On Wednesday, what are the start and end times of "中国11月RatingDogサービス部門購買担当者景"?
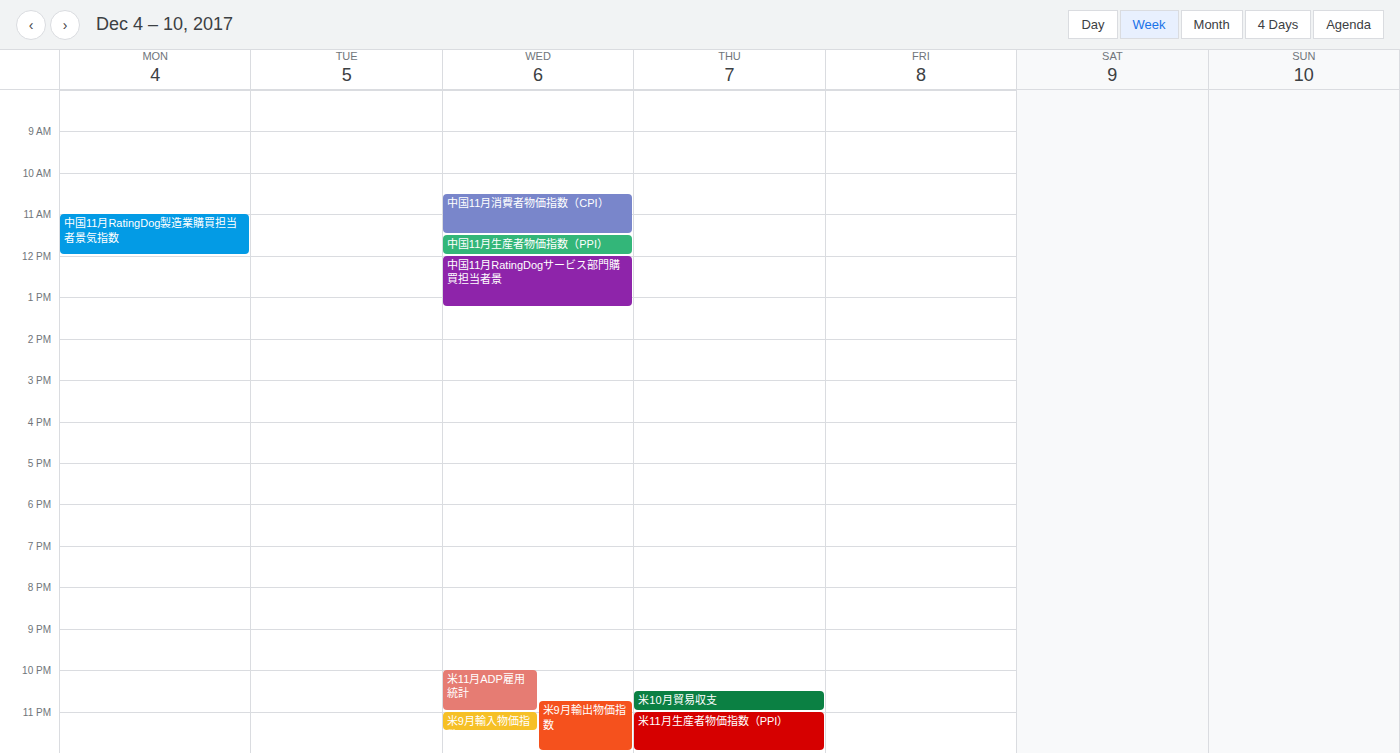
12:00 PM to 1:15 PM